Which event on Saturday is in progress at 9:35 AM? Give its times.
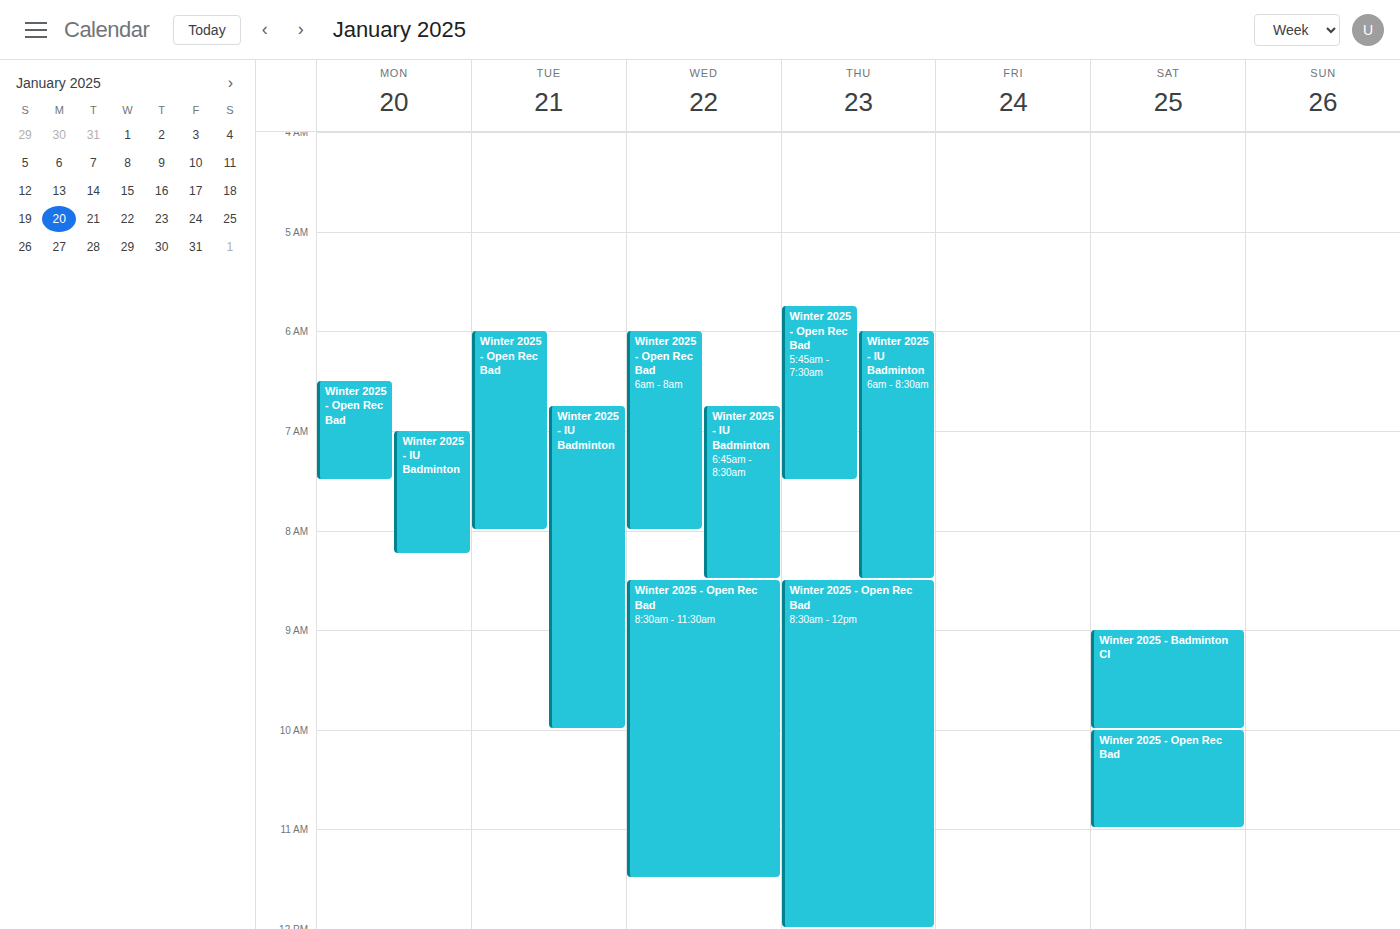
"Winter 2025 - Badminton Cl", 9:00 AM to 10:00 AM